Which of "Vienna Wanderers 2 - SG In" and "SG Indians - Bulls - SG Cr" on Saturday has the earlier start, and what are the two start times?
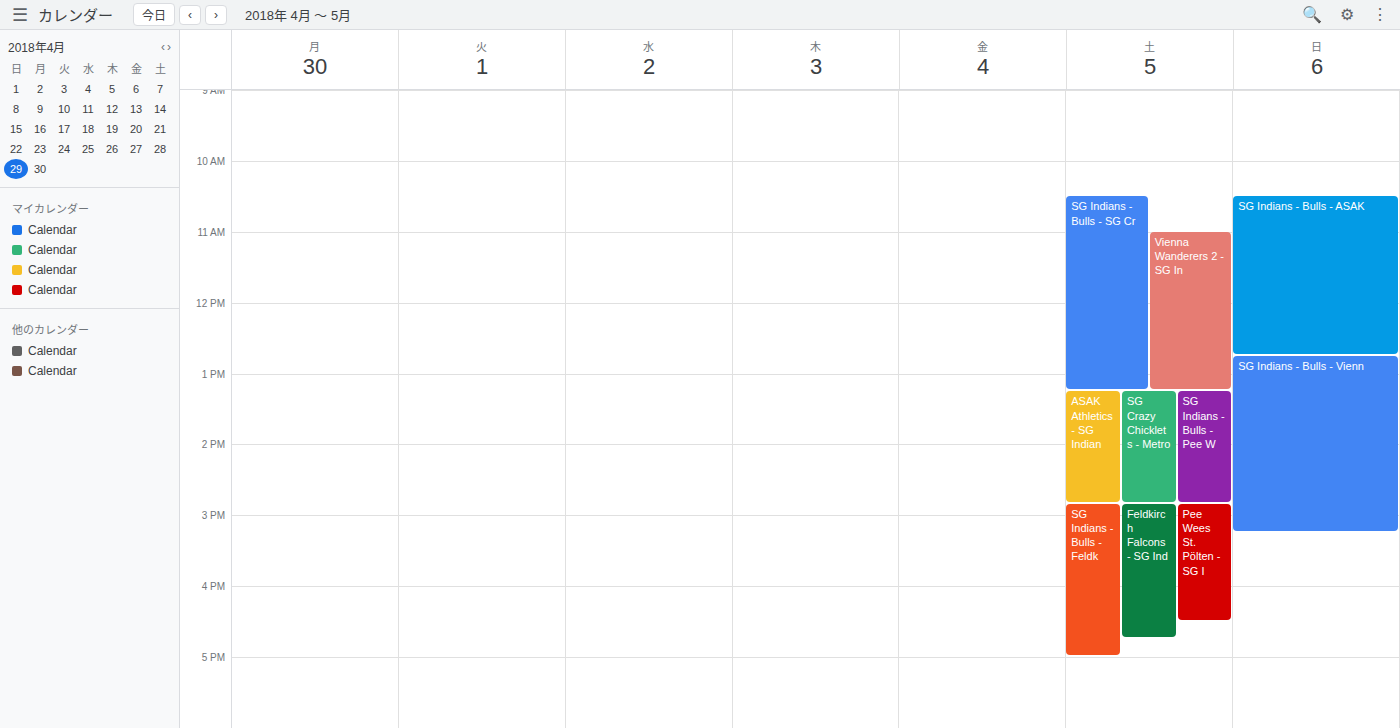
"SG Indians - Bulls - SG Cr" 10:30 AM; "Vienna Wanderers 2 - SG In" 11:00 AM.